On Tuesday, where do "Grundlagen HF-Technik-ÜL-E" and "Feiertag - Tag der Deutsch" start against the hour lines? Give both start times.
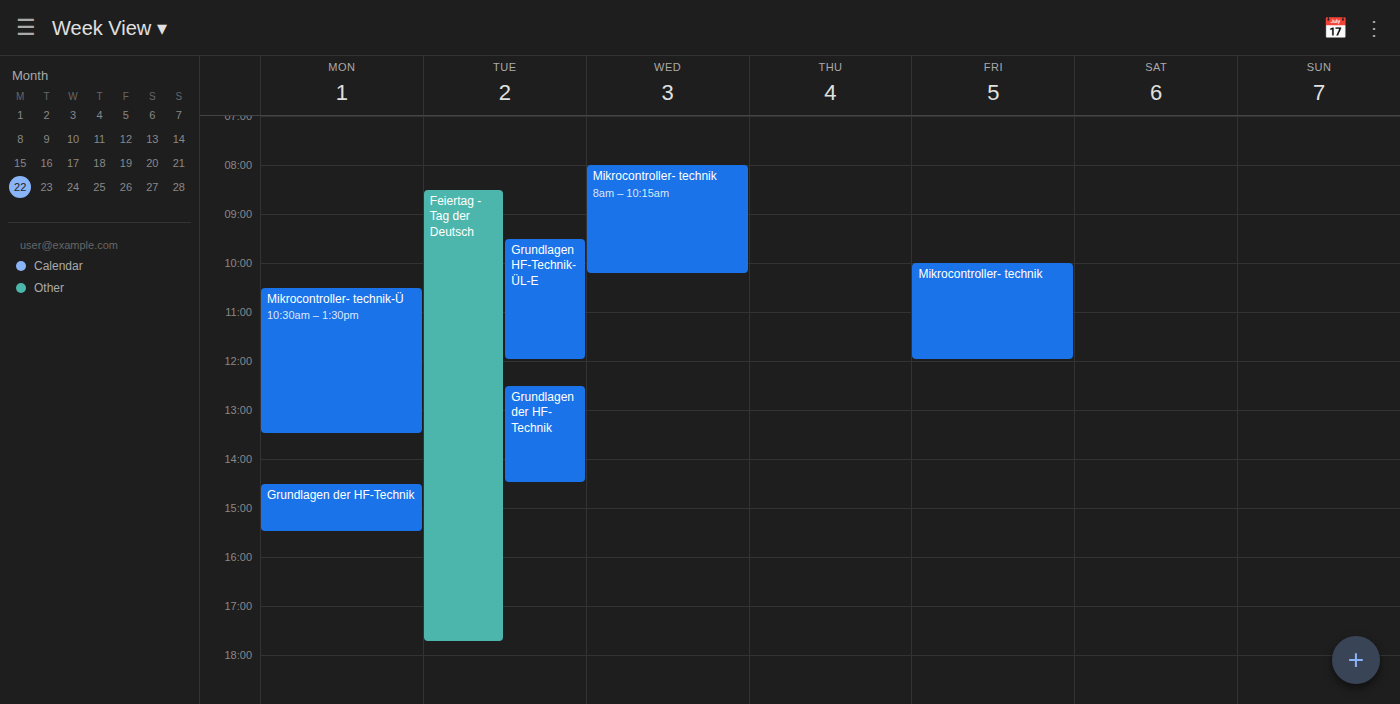
"Grundlagen HF-Technik-ÜL-E": 9:30 AM, halfway between the 9 AM and 10 AM lines. "Feiertag - Tag der Deutsch": 8:30 AM, halfway between the 8 AM and 9 AM lines.